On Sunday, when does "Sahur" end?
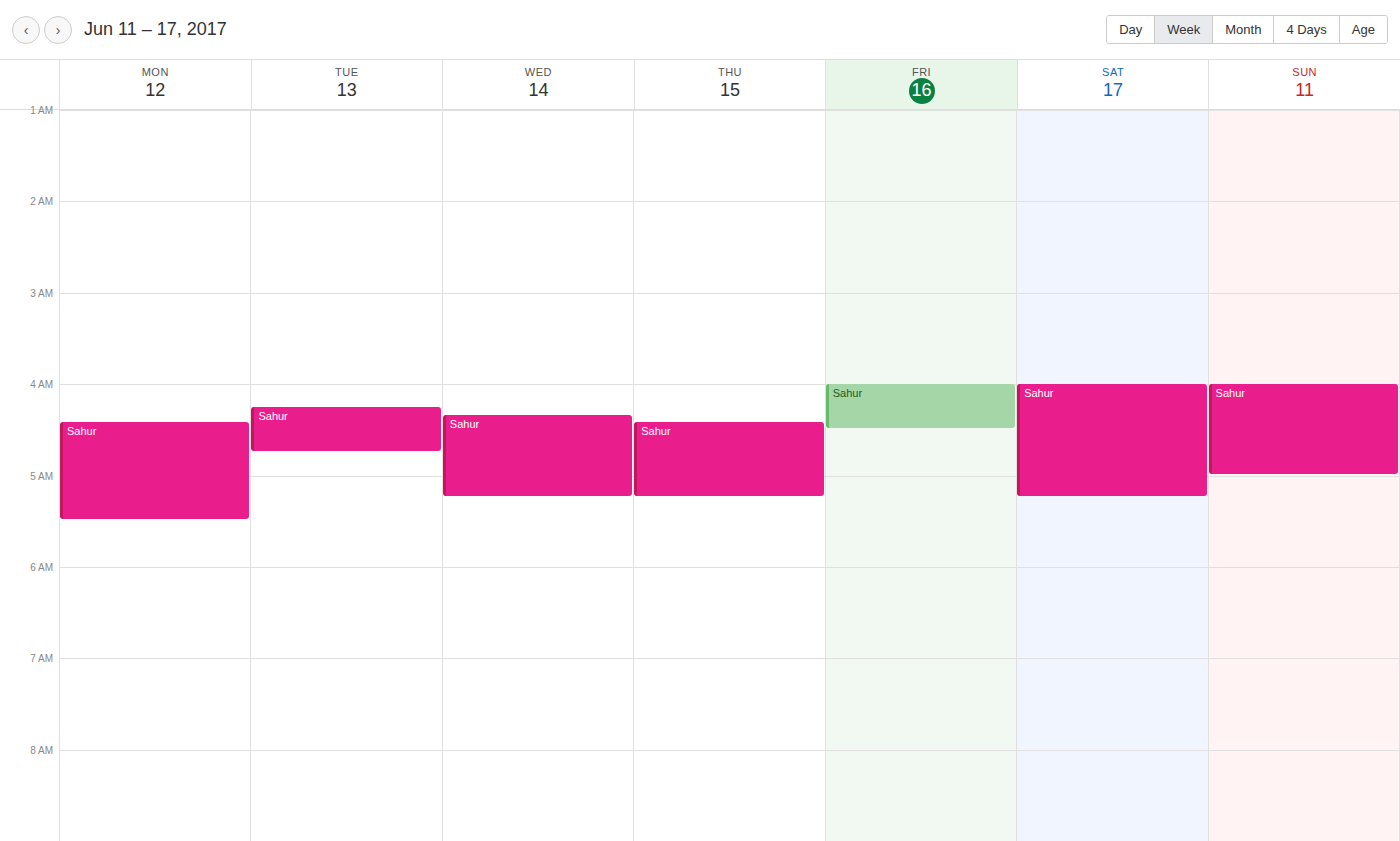
05:00